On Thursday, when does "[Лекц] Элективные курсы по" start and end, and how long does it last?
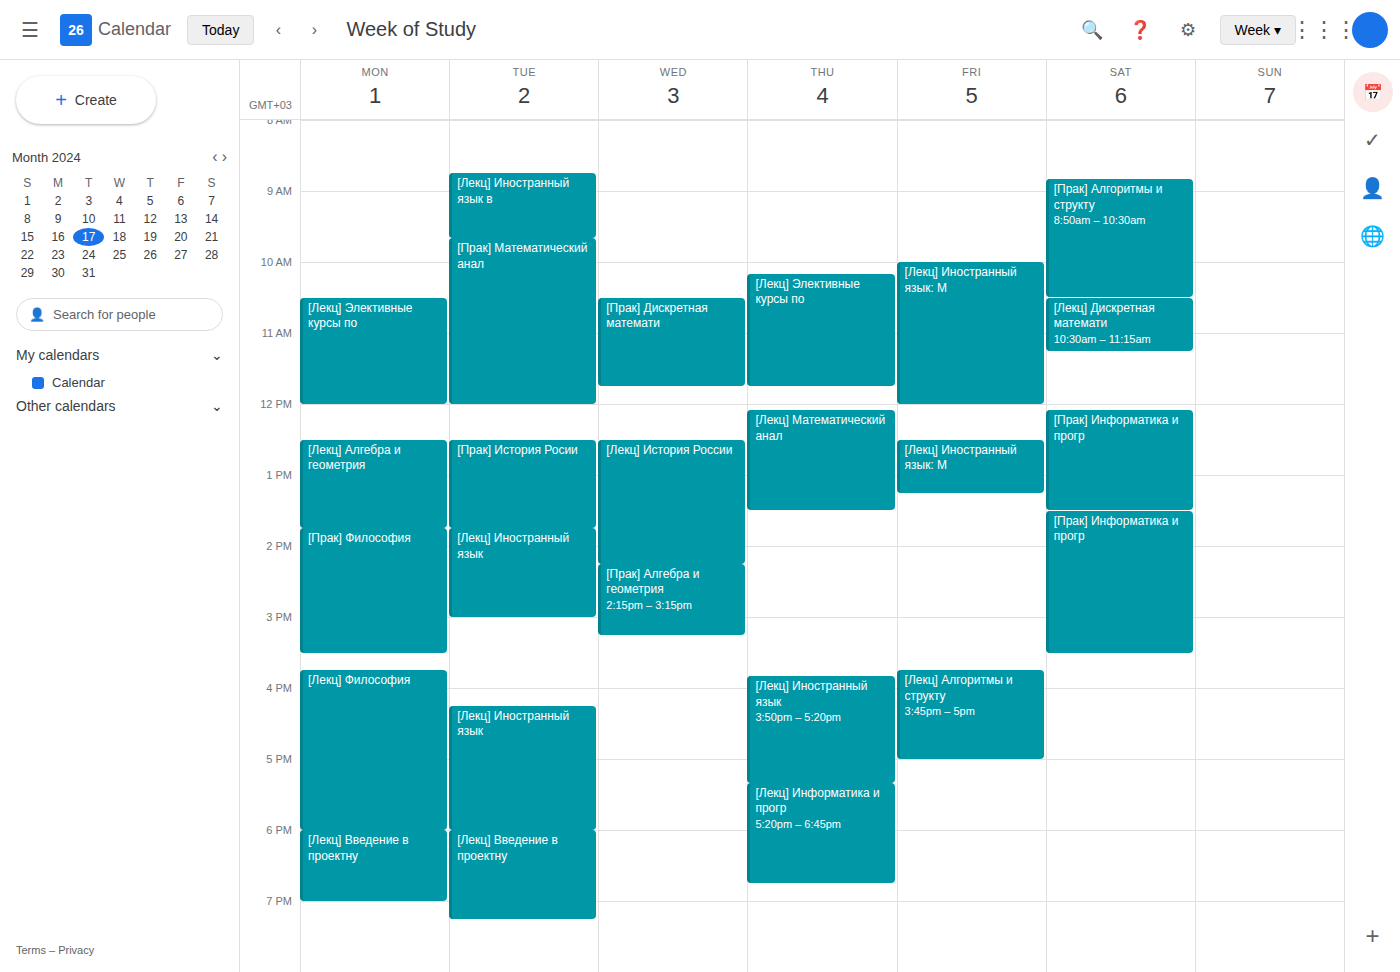
10:10 to 11:45, 1 hour 35 minutes